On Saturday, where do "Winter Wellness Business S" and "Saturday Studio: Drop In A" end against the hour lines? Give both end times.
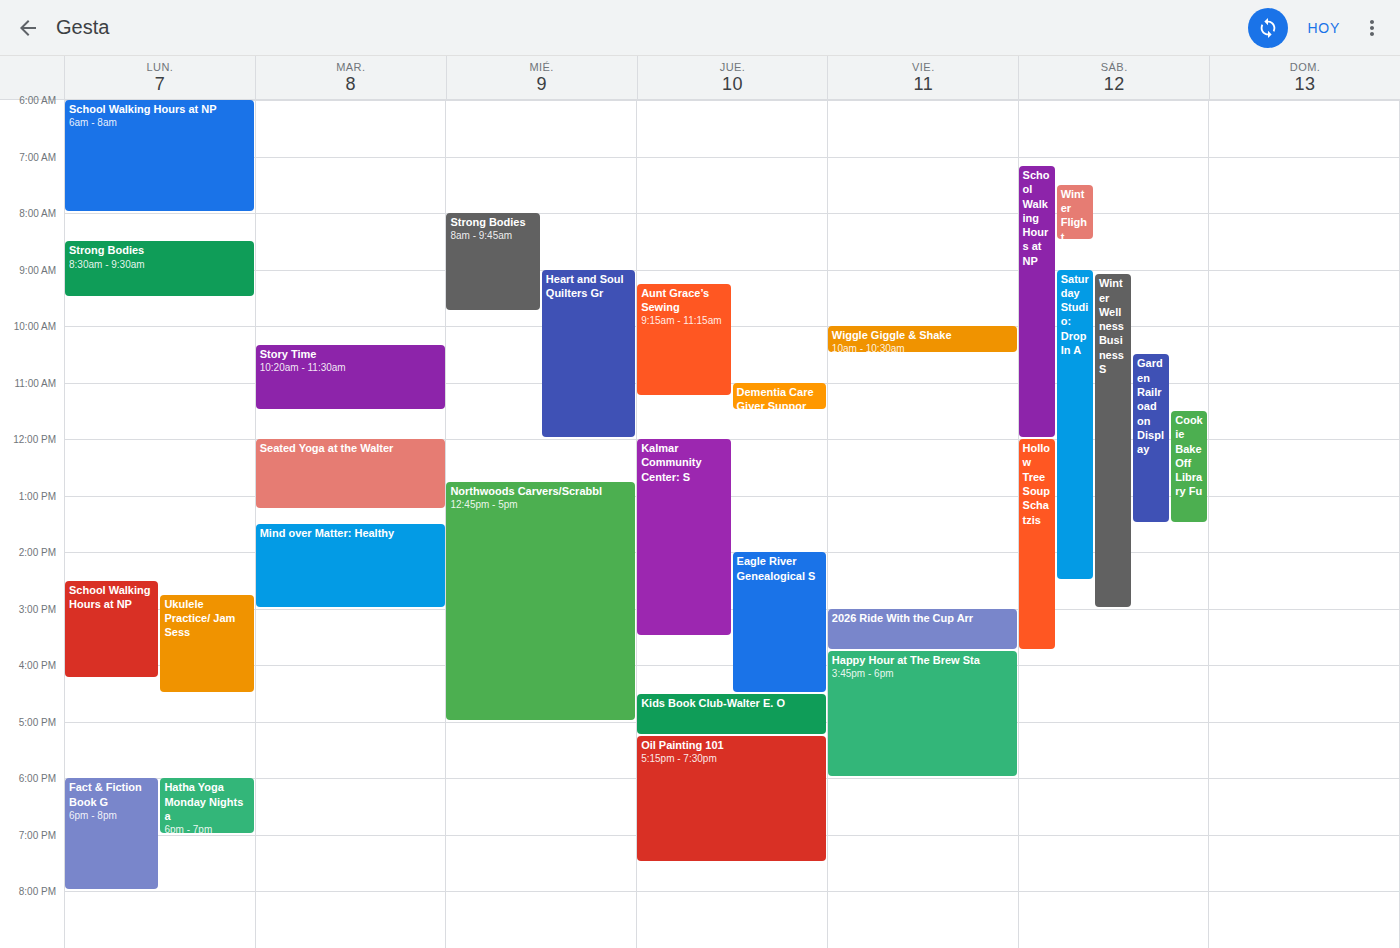
"Winter Wellness Business S": 15:00, exactly on the 15:00 line. "Saturday Studio: Drop In A": 14:30, halfway between the 14:00 and 15:00 lines.